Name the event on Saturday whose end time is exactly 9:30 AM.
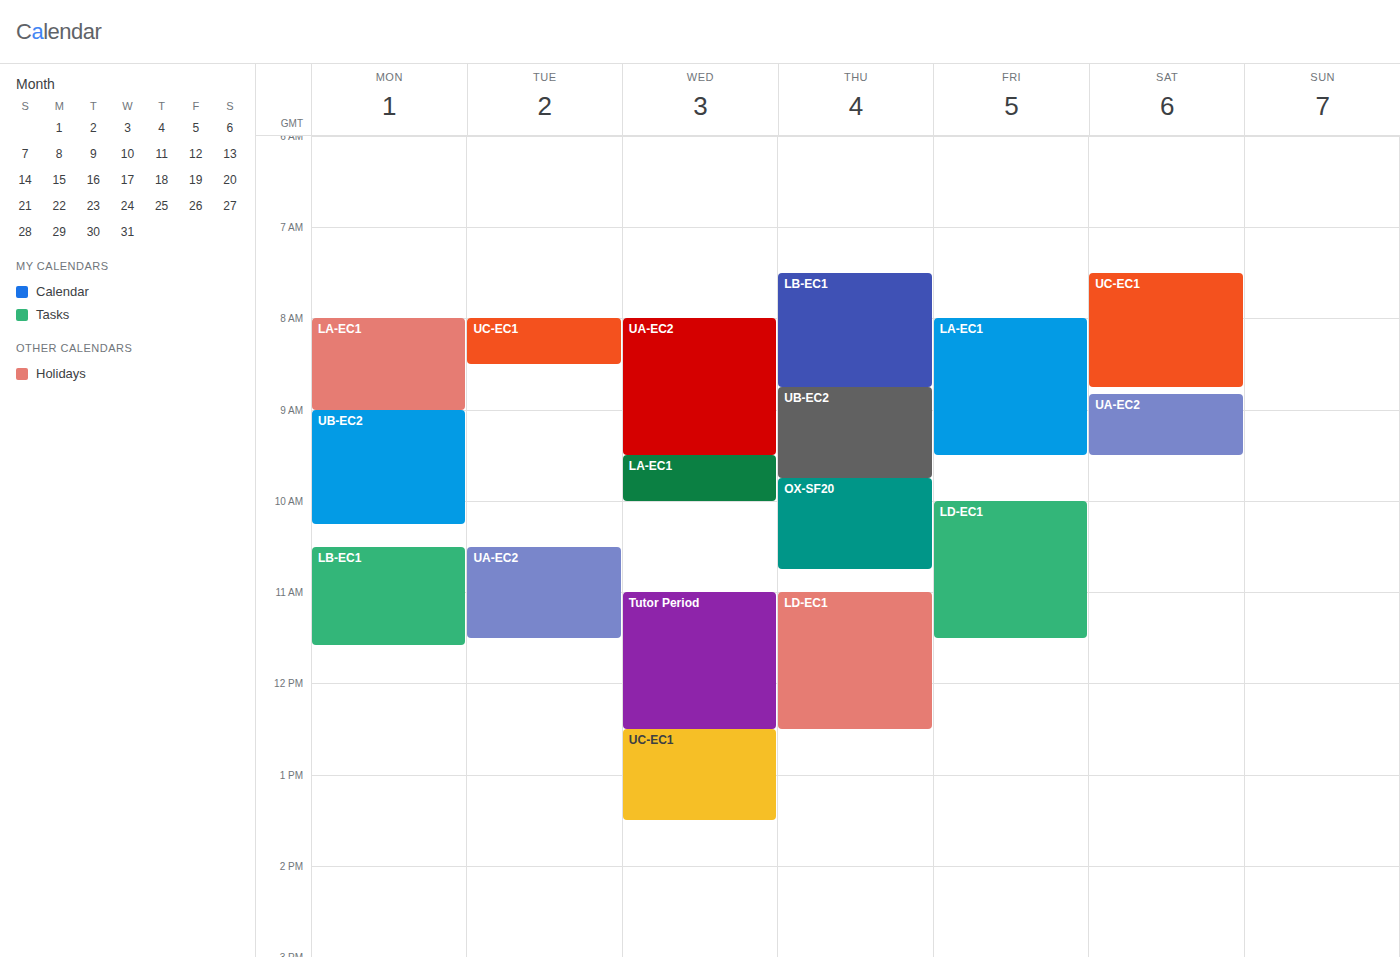
"UA-EC2"